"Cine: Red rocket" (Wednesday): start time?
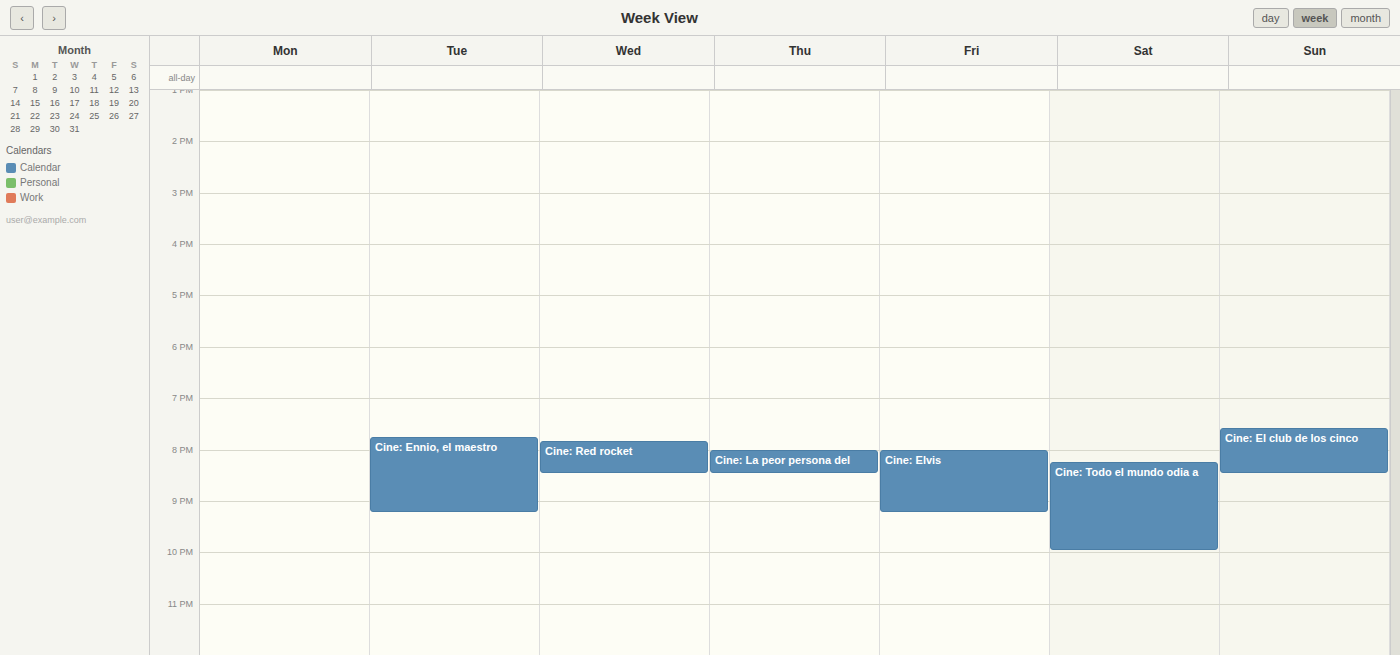
7:50 PM